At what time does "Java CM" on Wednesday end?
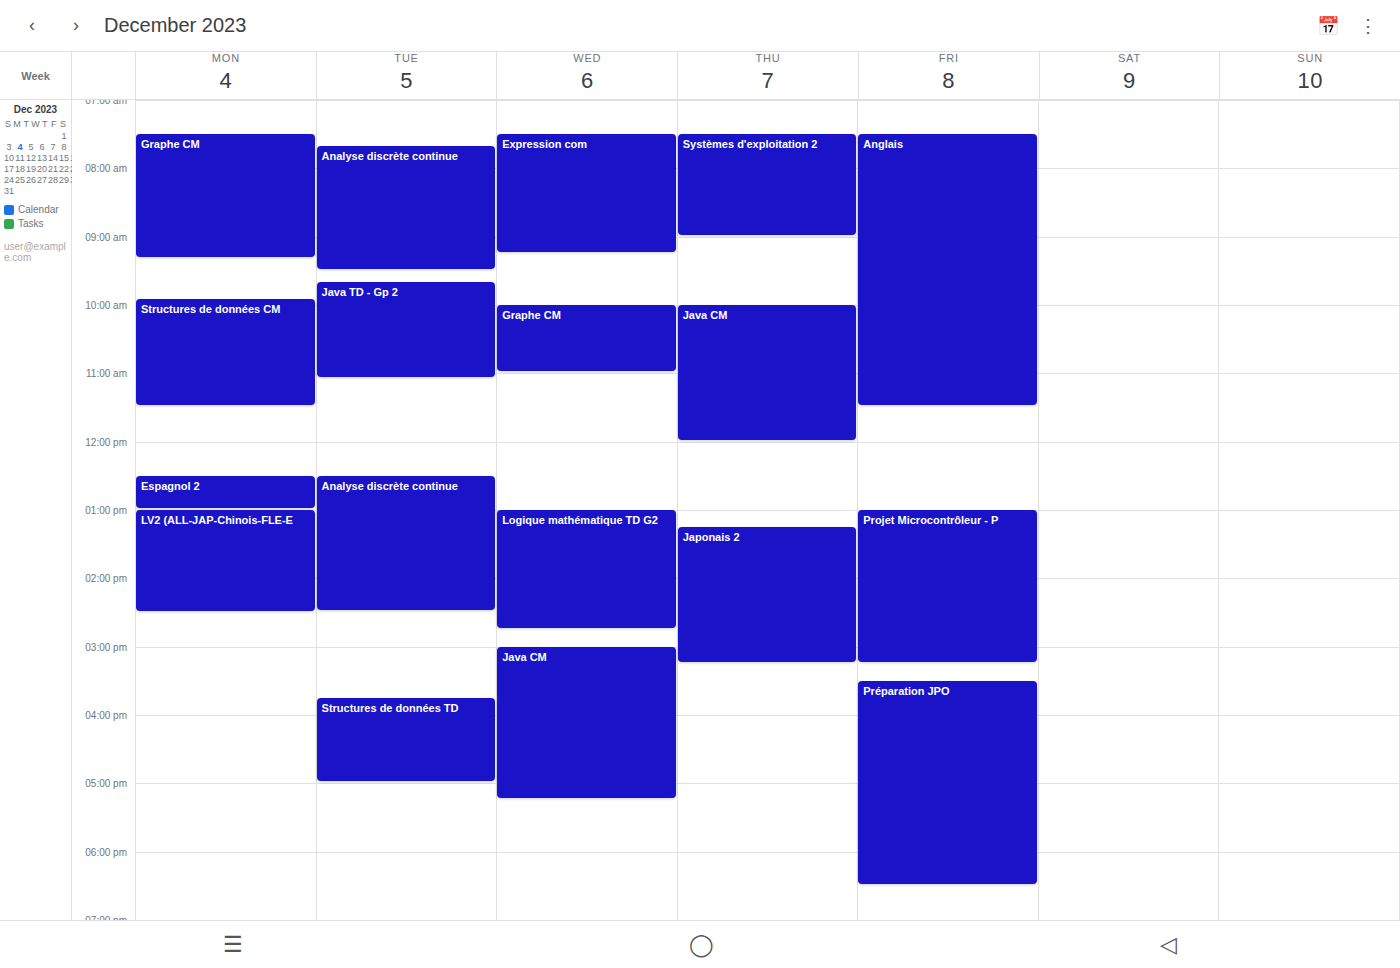
5:15 PM